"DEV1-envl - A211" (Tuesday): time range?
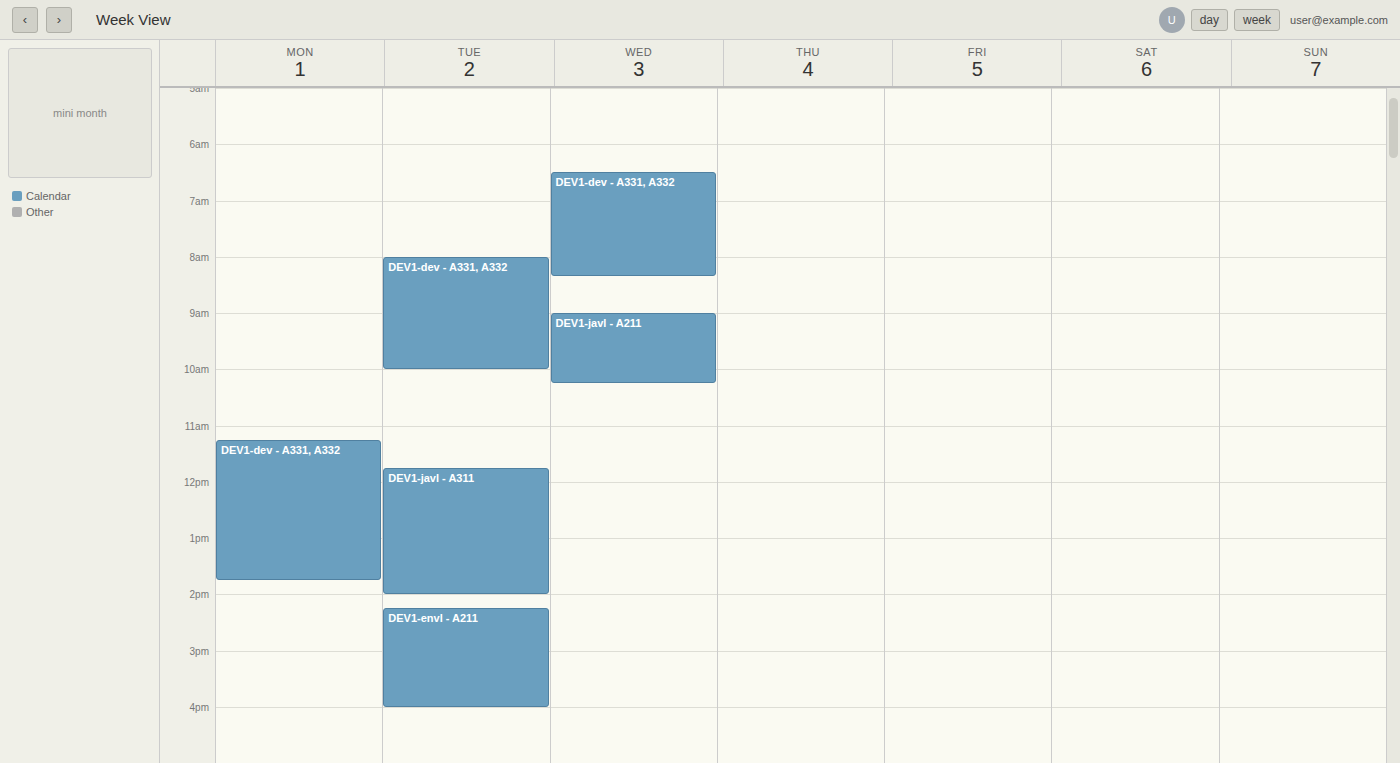
2:15 PM to 4:00 PM